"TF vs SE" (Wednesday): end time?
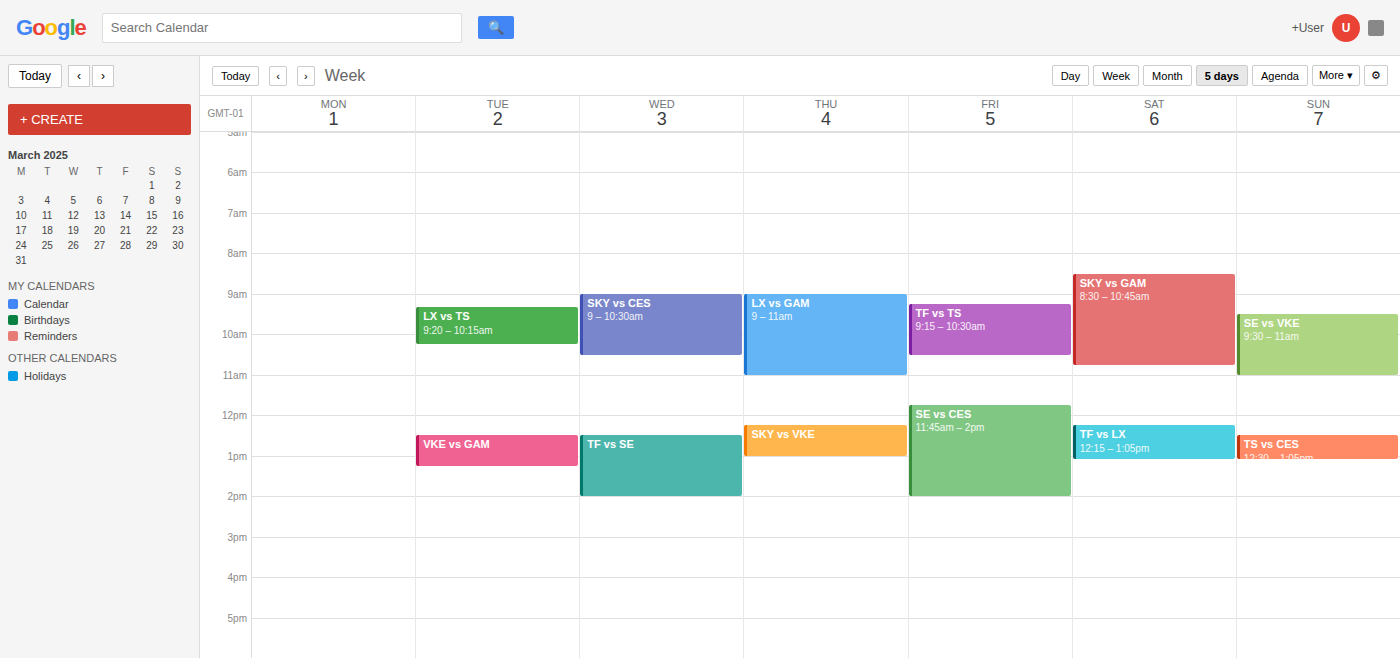
2:00 PM